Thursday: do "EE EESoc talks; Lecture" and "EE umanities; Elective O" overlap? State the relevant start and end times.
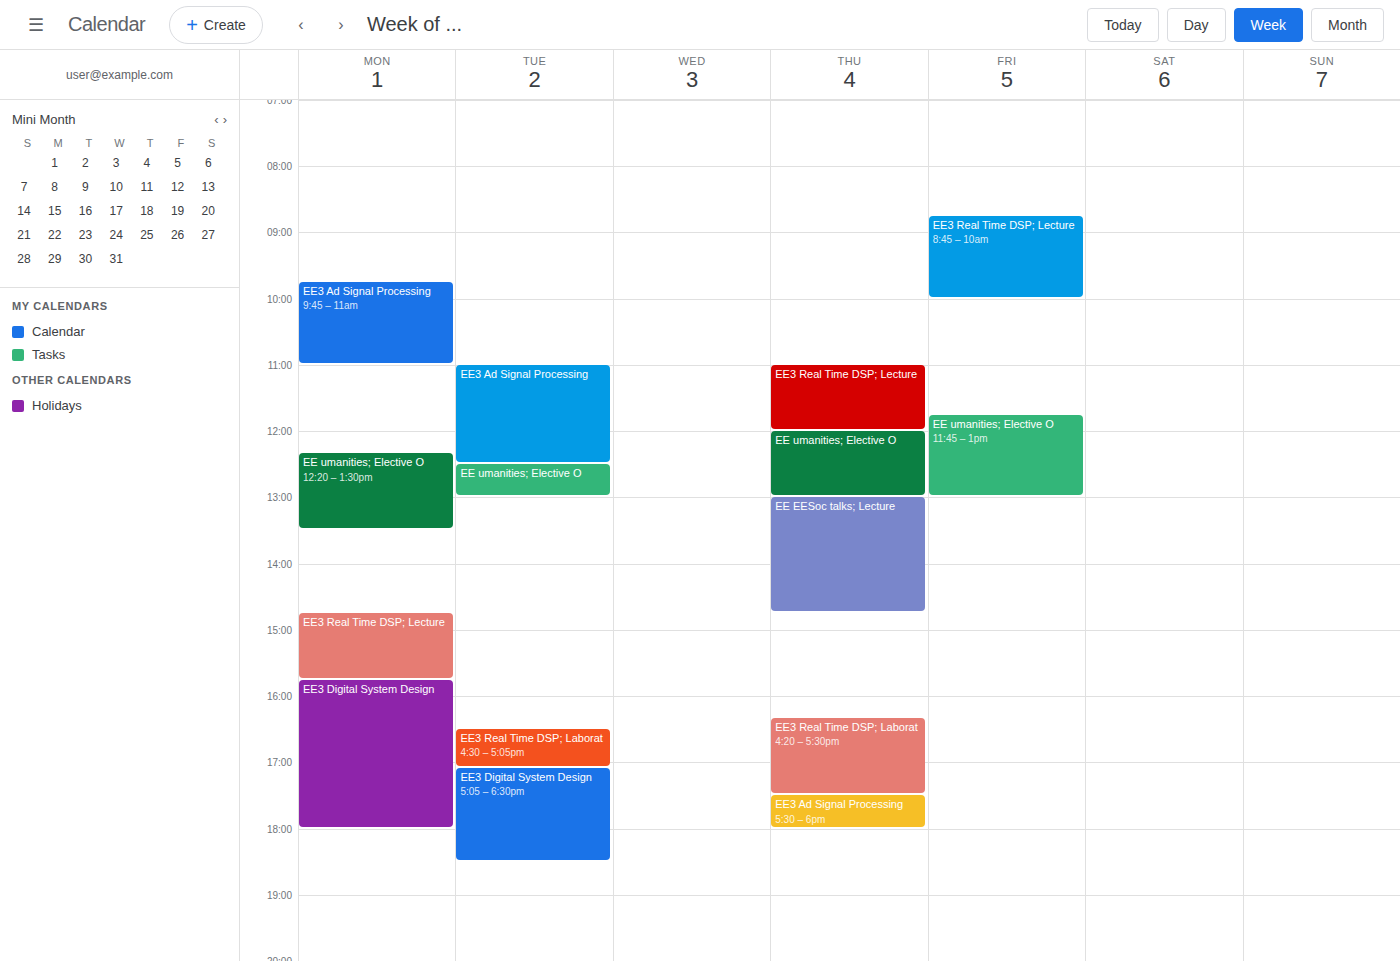
"EE umanities; Elective O" ends at 1:00 PM, exactly when "EE EESoc talks; Lecture" starts -- they touch but do not overlap.